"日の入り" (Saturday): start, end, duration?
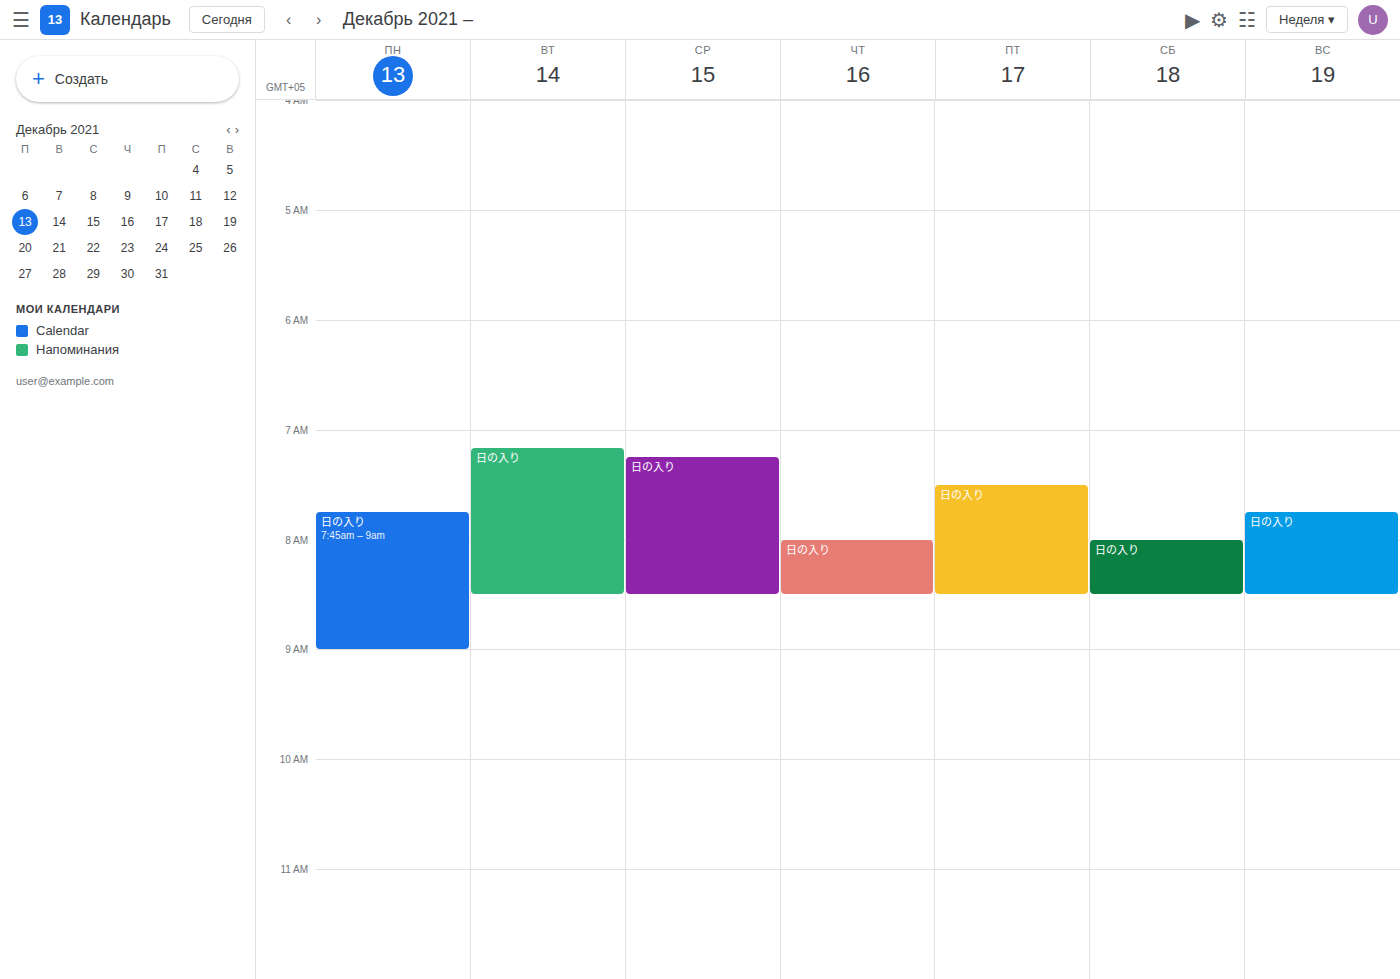
8:00 AM to 8:30 AM, 30 minutes